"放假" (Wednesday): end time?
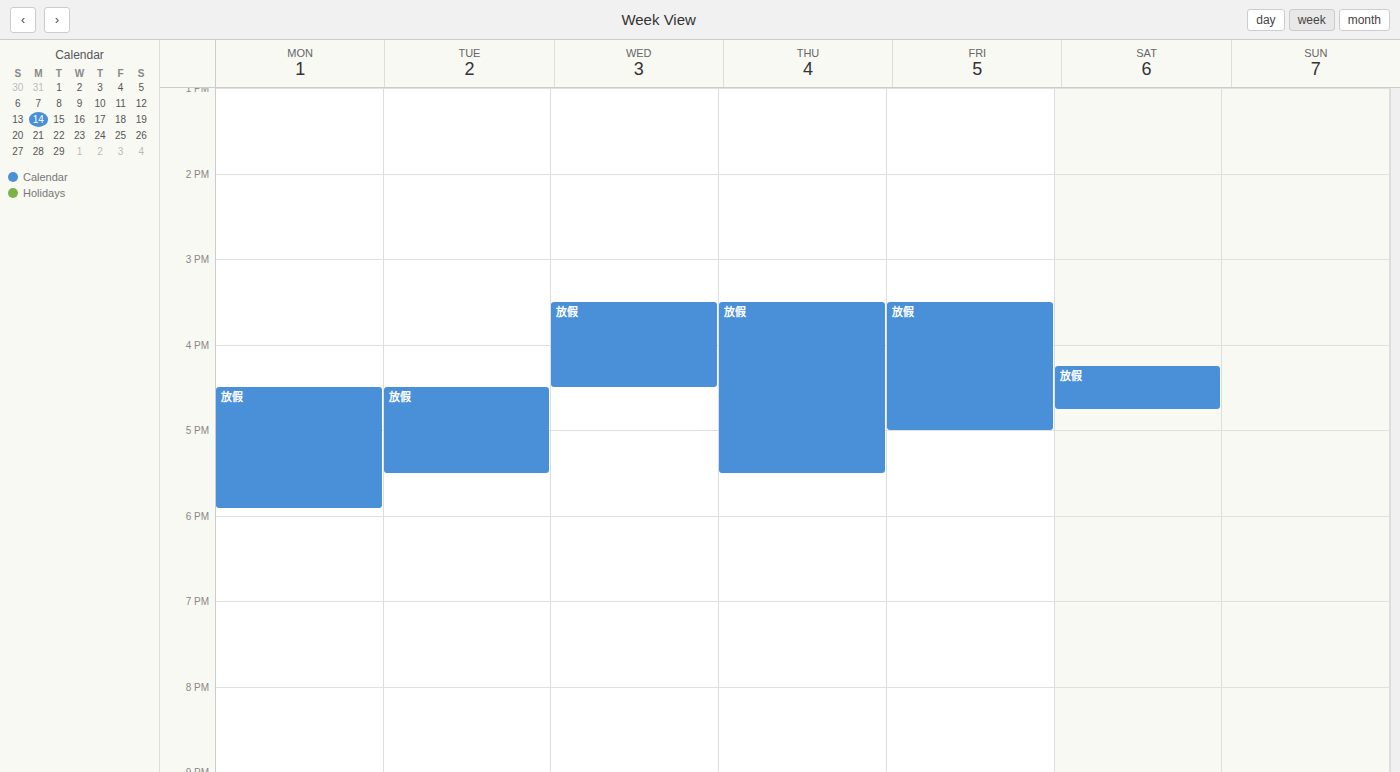
16:30